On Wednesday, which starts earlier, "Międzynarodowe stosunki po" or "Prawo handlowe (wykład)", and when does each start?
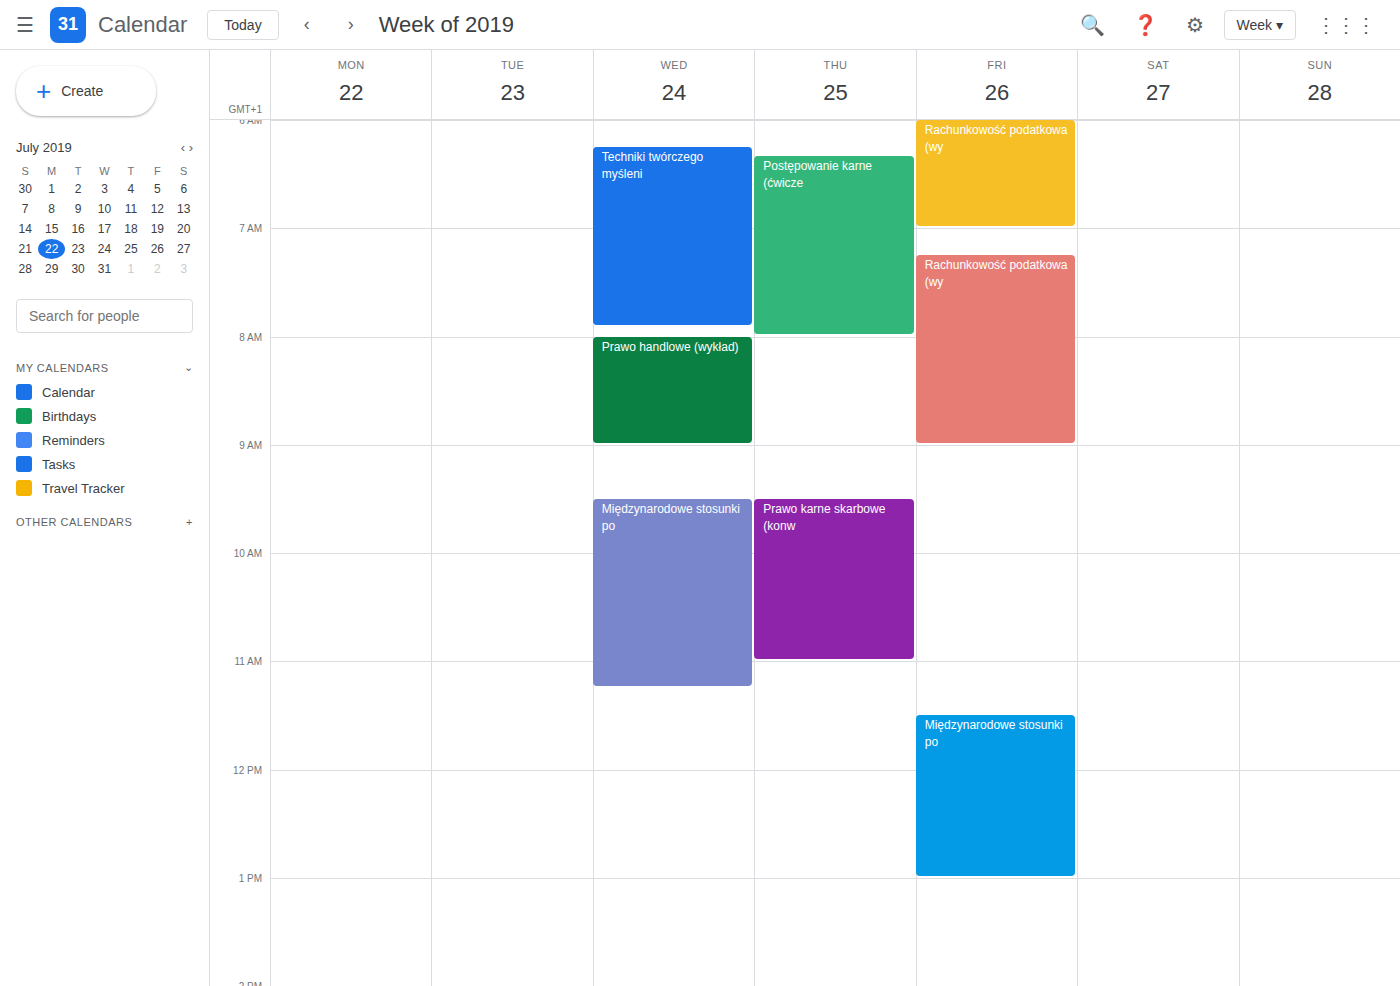
"Prawo handlowe (wykład)" 8:00 AM; "Międzynarodowe stosunki po" 9:30 AM.